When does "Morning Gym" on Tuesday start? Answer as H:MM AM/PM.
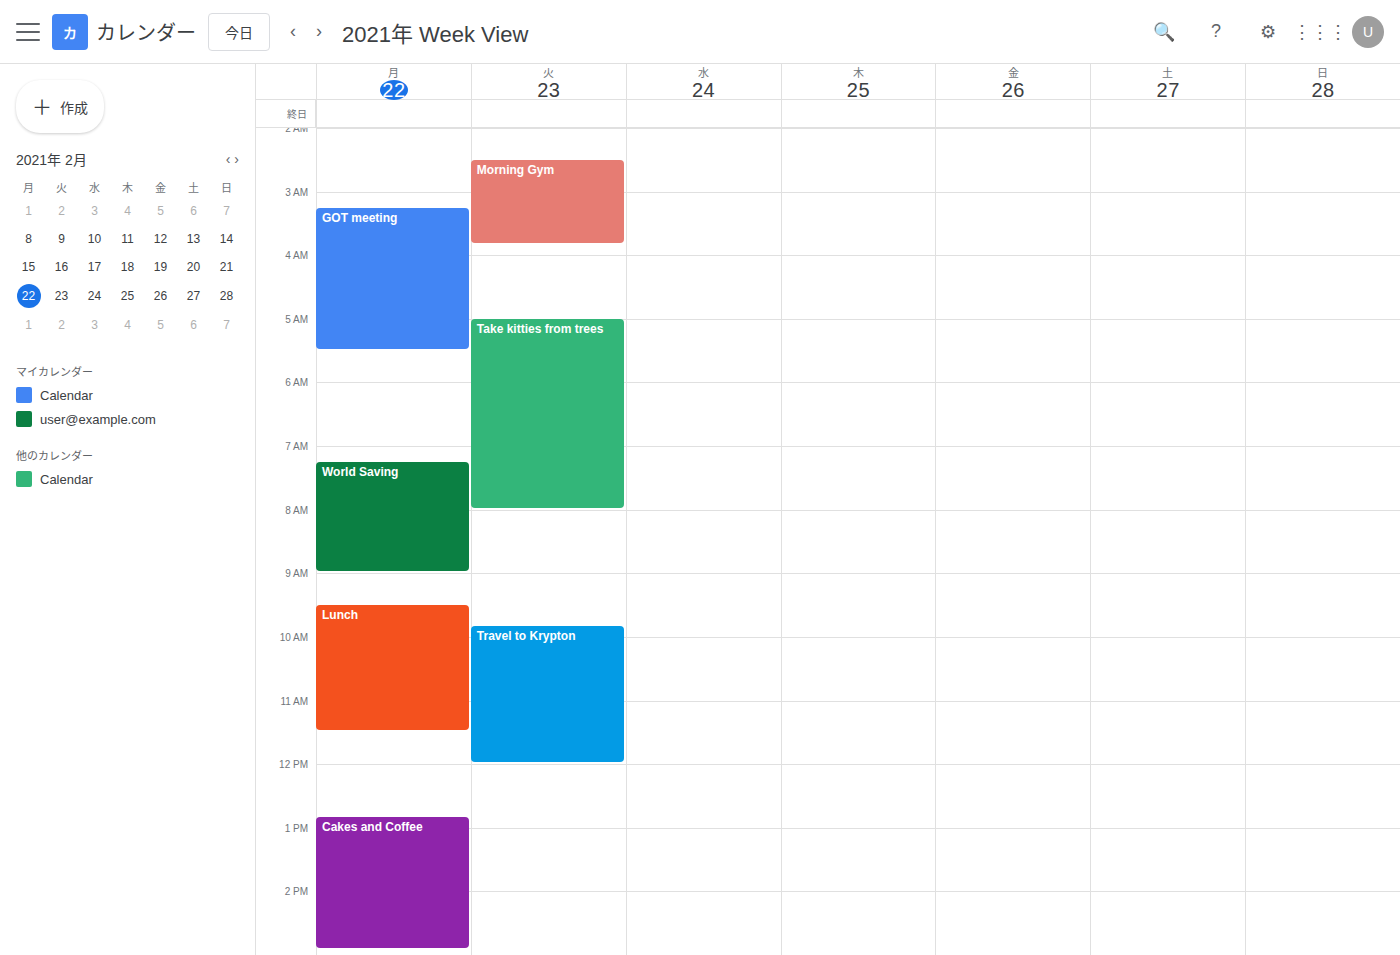
2:30 AM